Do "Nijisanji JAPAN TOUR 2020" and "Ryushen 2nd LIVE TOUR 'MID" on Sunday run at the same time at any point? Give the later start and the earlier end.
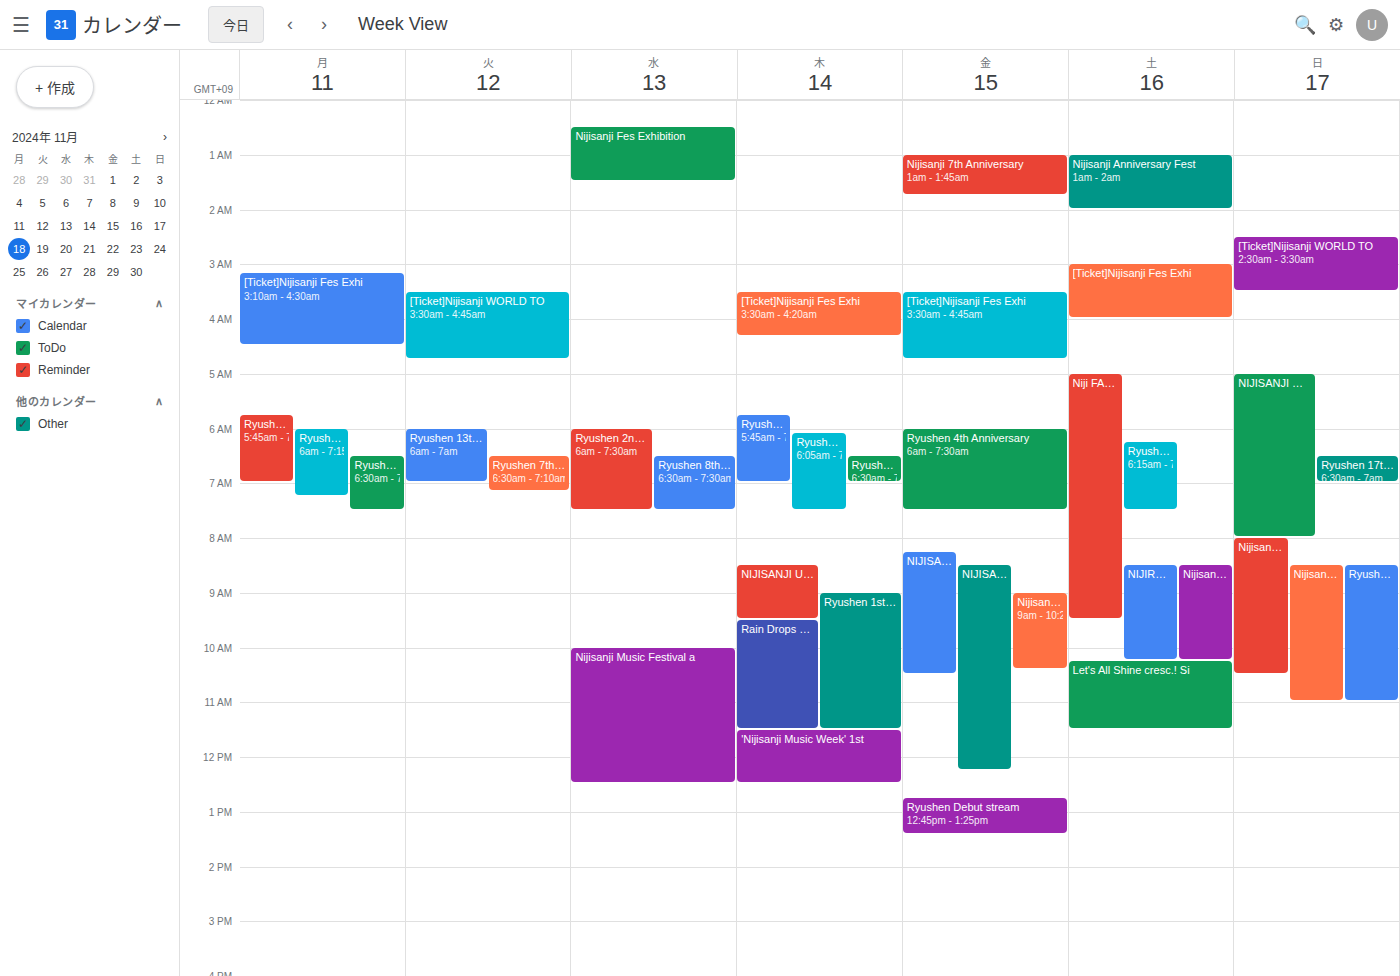
"Ryushen 2nd LIVE TOUR 'MID" starts at 8:30 AM, before "Nijisanji JAPAN TOUR 2020" ends at 10:30 AM -- they overlap.